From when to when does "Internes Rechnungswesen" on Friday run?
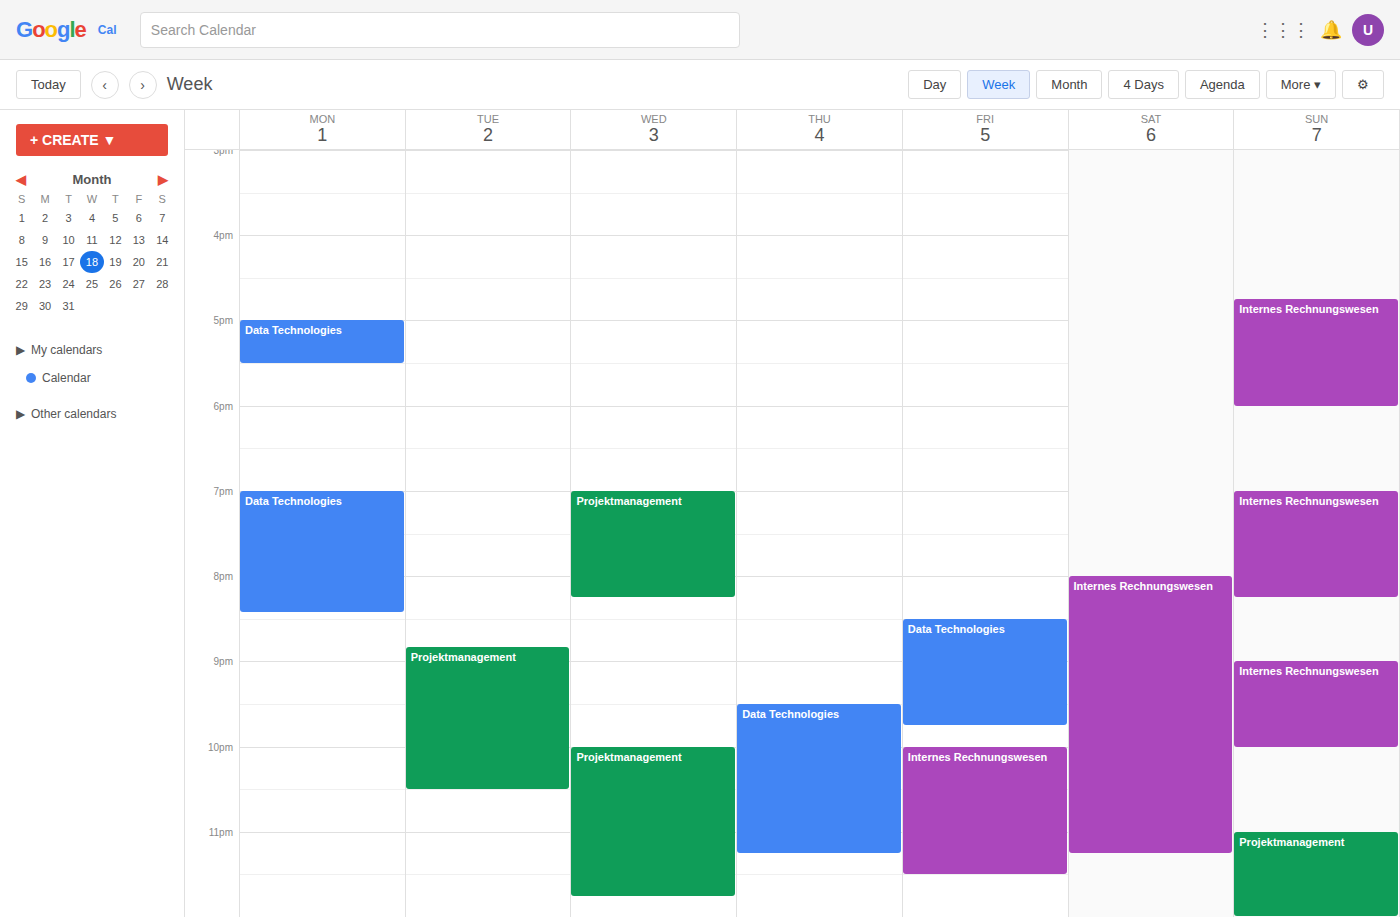
10:00 PM to 11:30 PM